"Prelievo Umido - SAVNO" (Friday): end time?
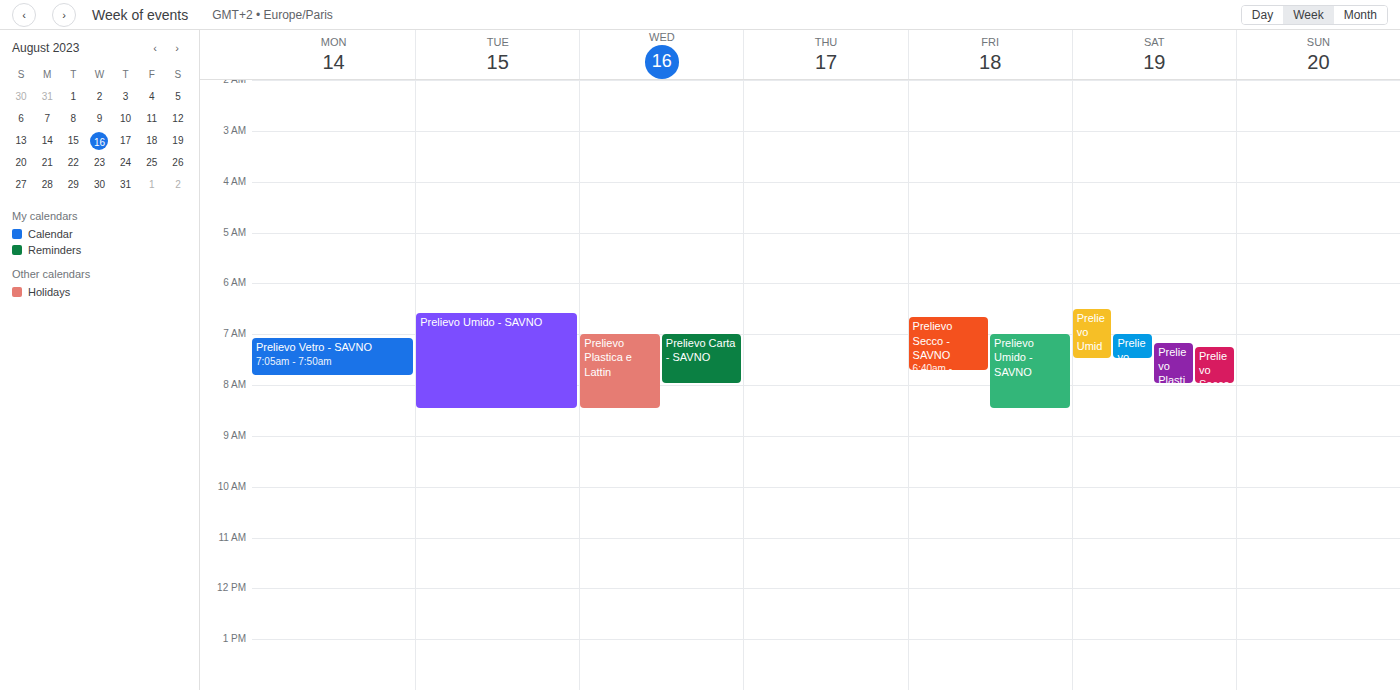
8:30 AM